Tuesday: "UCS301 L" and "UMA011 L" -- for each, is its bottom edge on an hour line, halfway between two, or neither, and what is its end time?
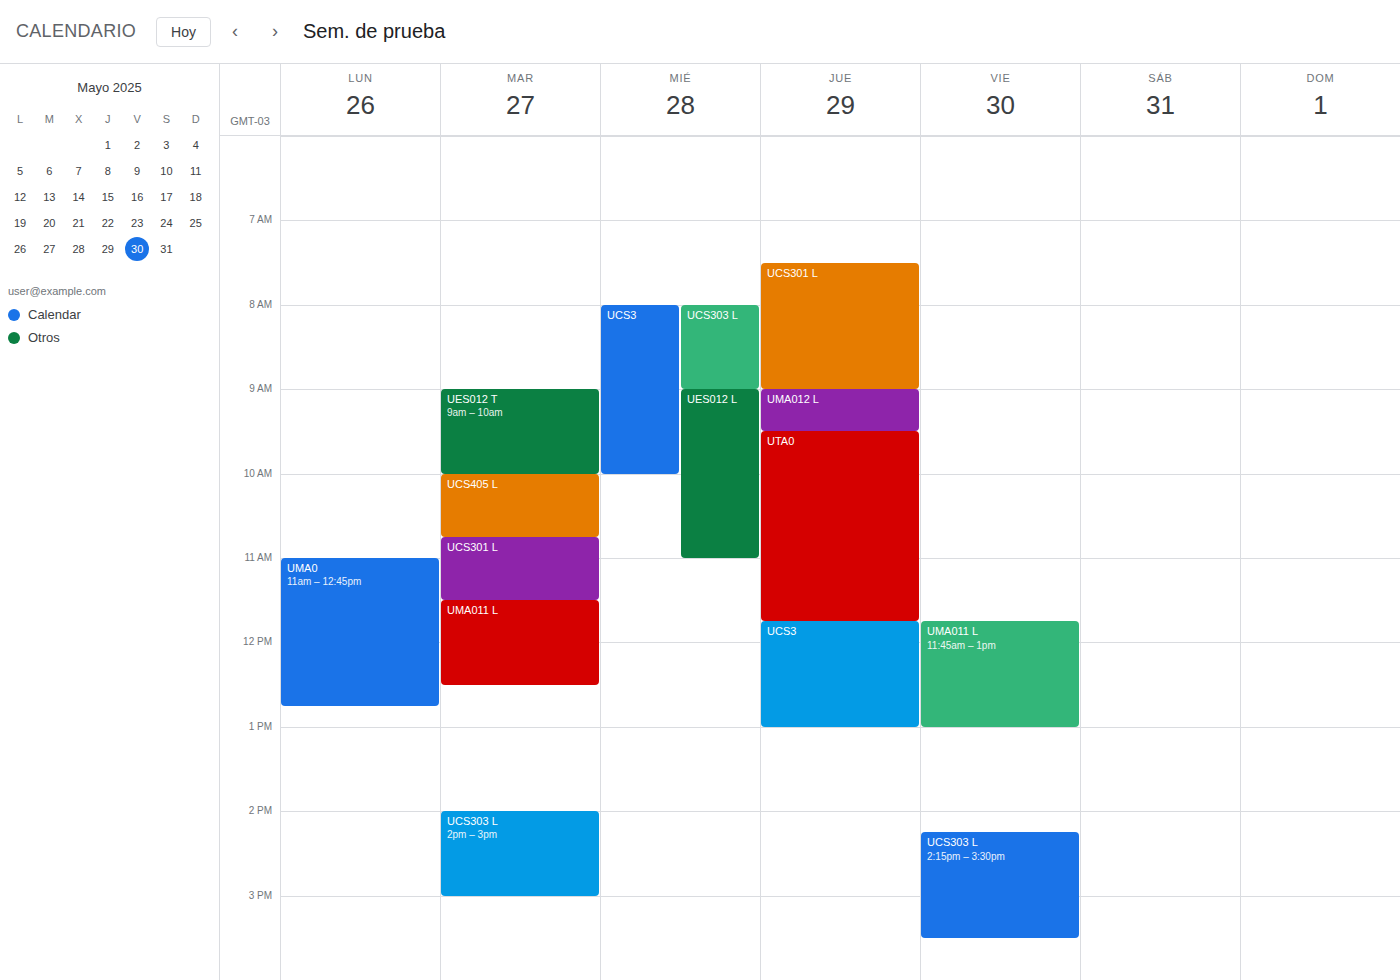
"UCS301 L": 11:30 AM, halfway between the 11 AM and 12 PM lines. "UMA011 L": 12:30 PM, halfway between the 12 PM and 1 PM lines.